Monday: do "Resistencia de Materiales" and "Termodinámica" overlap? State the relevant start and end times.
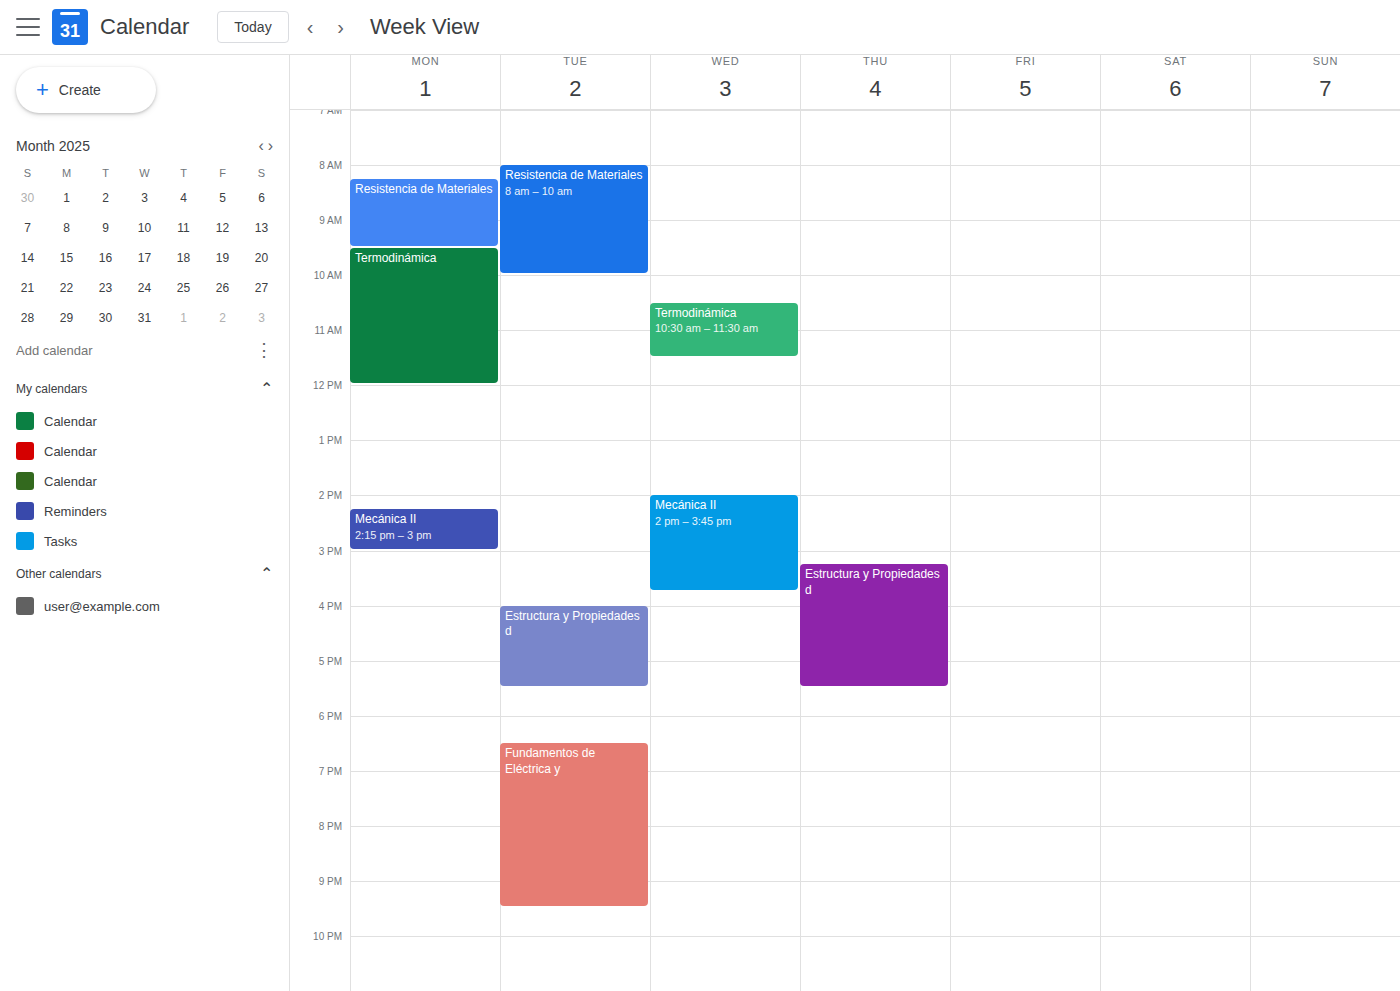
"Resistencia de Materiales" ends at 9:30 AM, exactly when "Termodinámica" starts -- they touch but do not overlap.